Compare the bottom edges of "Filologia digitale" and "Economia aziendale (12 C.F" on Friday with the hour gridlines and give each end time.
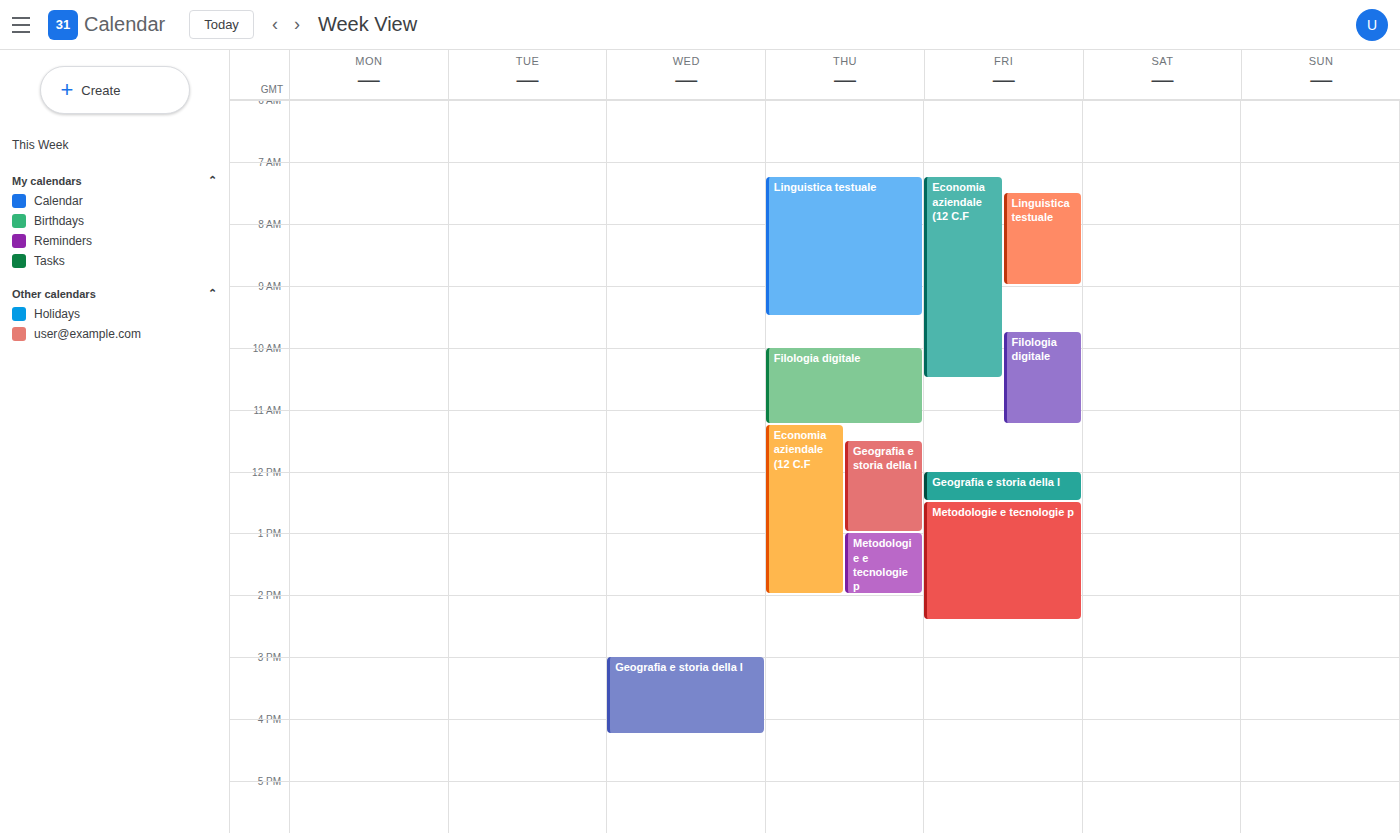
"Filologia digitale": 11:15 AM, neither: a quarter of the way from the 11 AM line to the 12 PM line. "Economia aziendale (12 C.F": 10:30 AM, halfway between the 10 AM and 11 AM lines.